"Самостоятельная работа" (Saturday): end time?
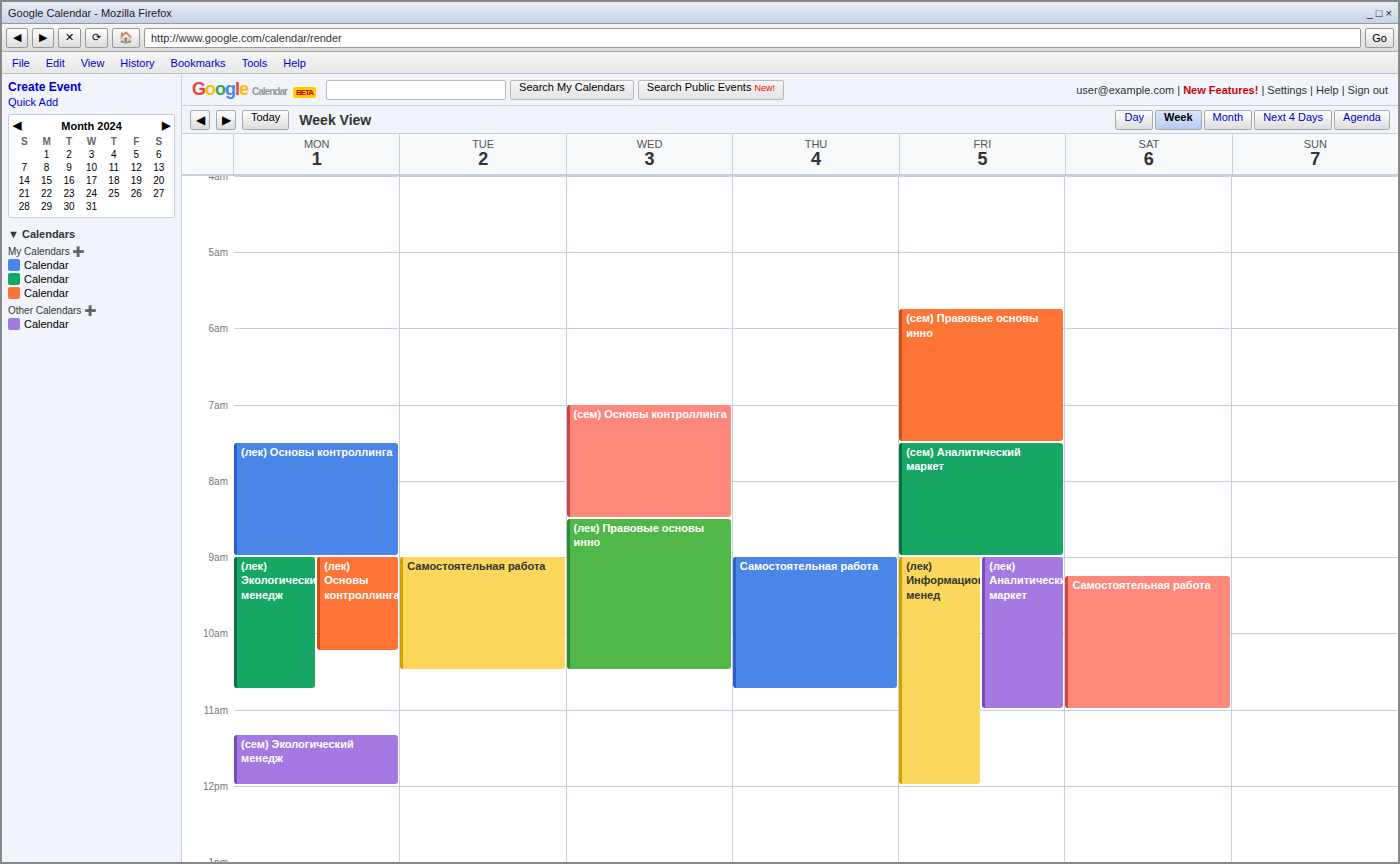
11:00 AM